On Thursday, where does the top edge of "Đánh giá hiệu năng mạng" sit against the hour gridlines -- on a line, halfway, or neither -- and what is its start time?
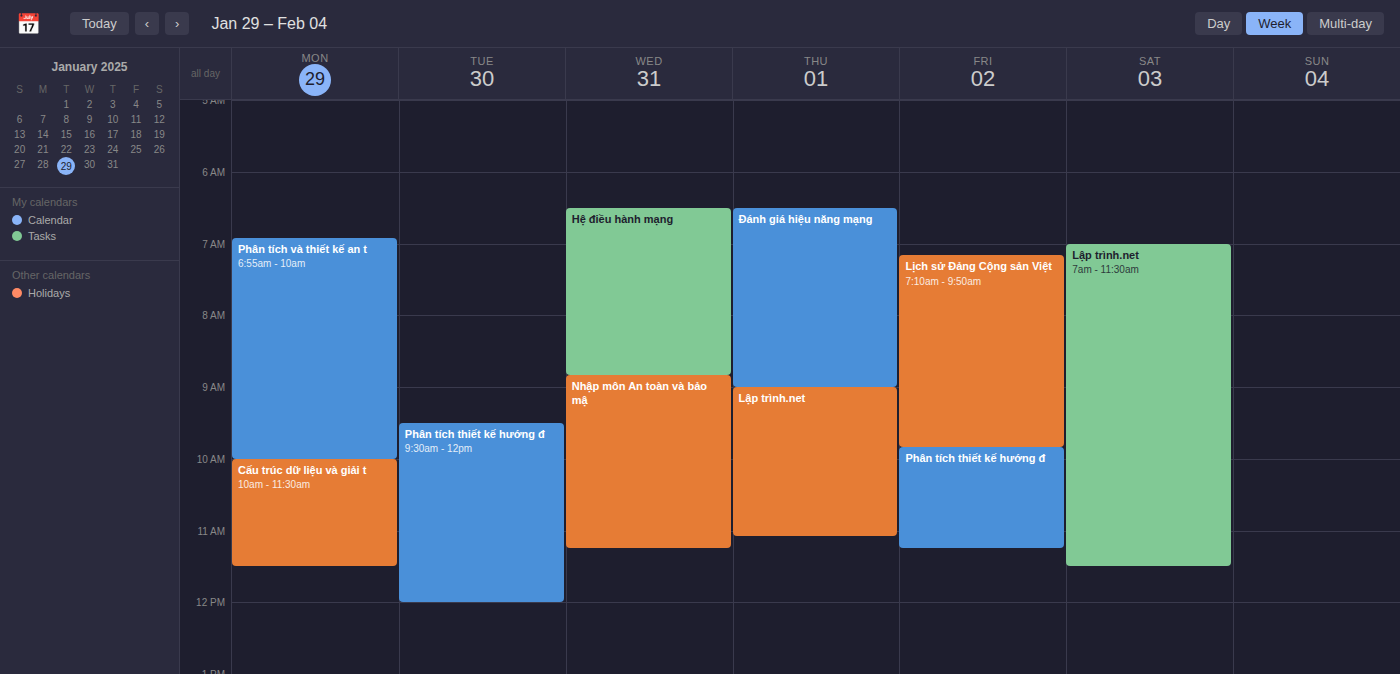
6:30 AM -- halfway between the 6 AM and 7 AM lines.